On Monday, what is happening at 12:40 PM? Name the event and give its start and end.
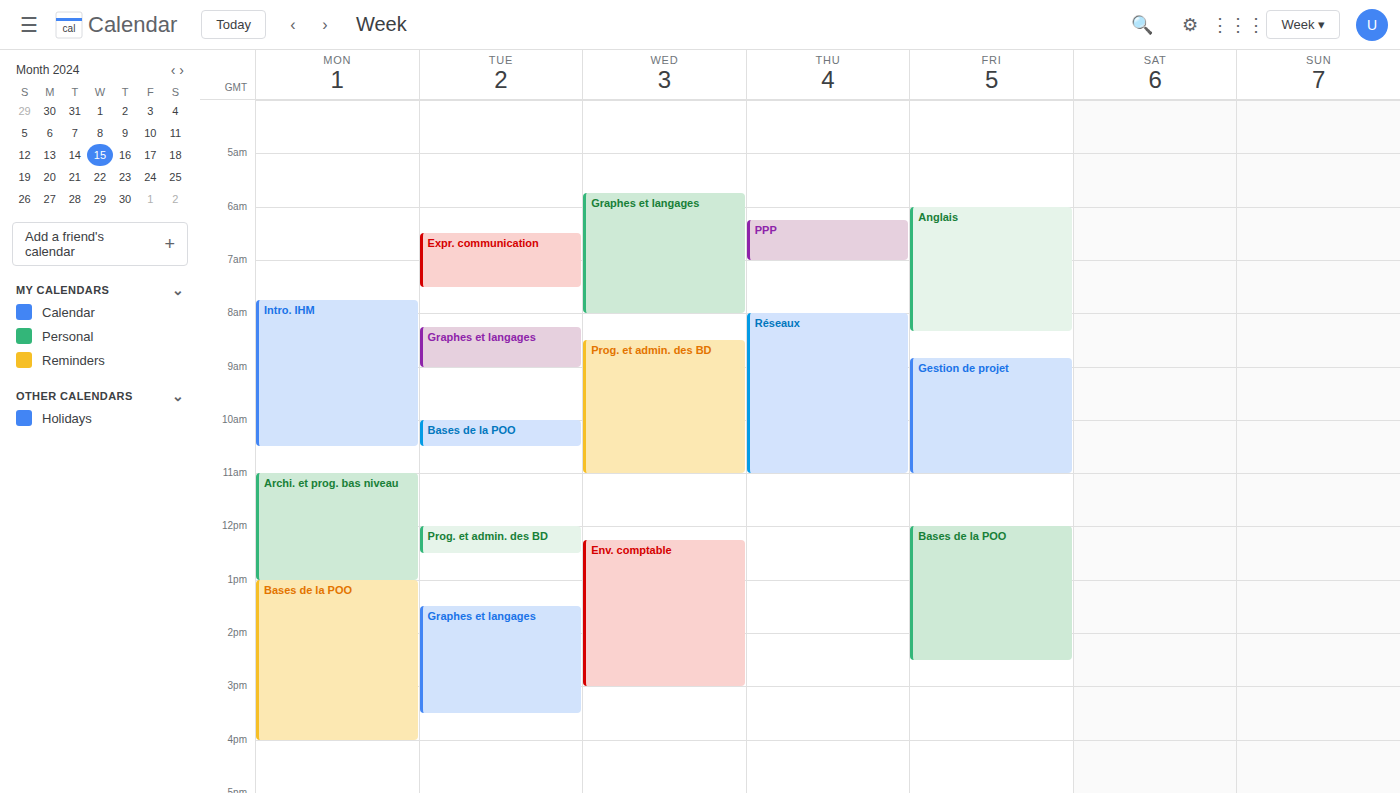
"Archi. et prog. bas niveau", 11:00 AM to 1:00 PM